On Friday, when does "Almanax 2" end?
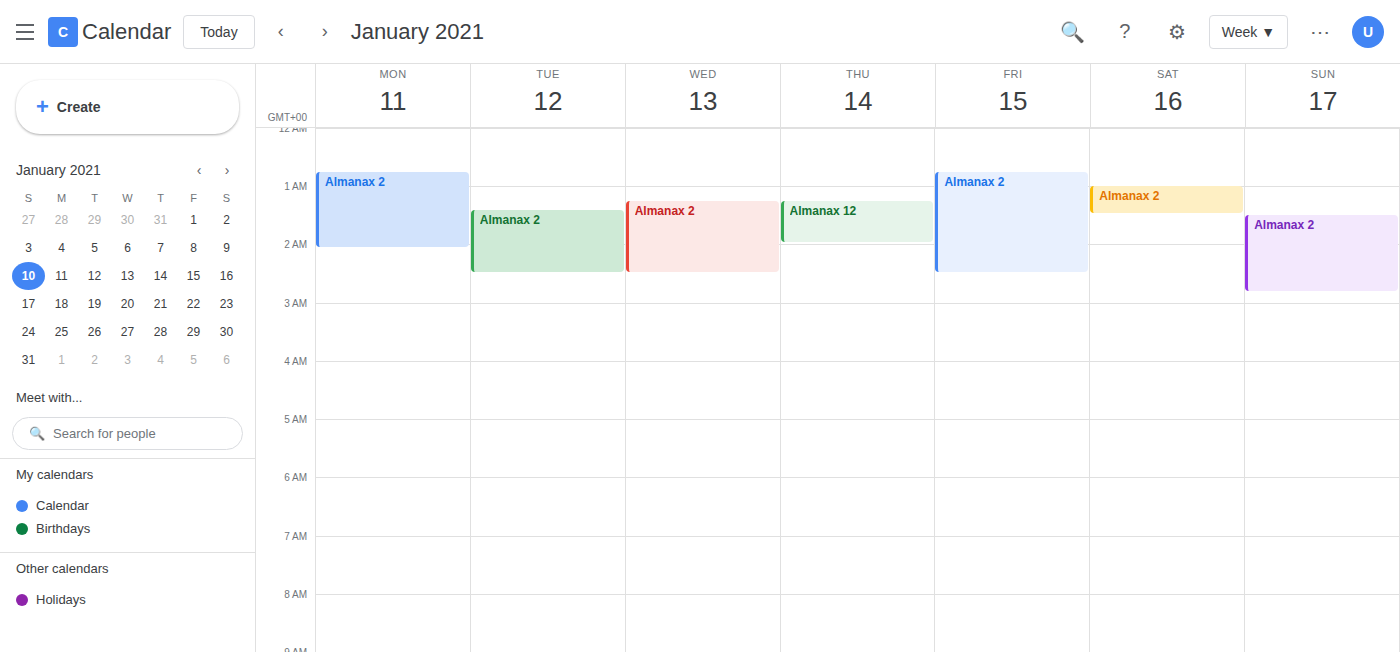
2:30 AM